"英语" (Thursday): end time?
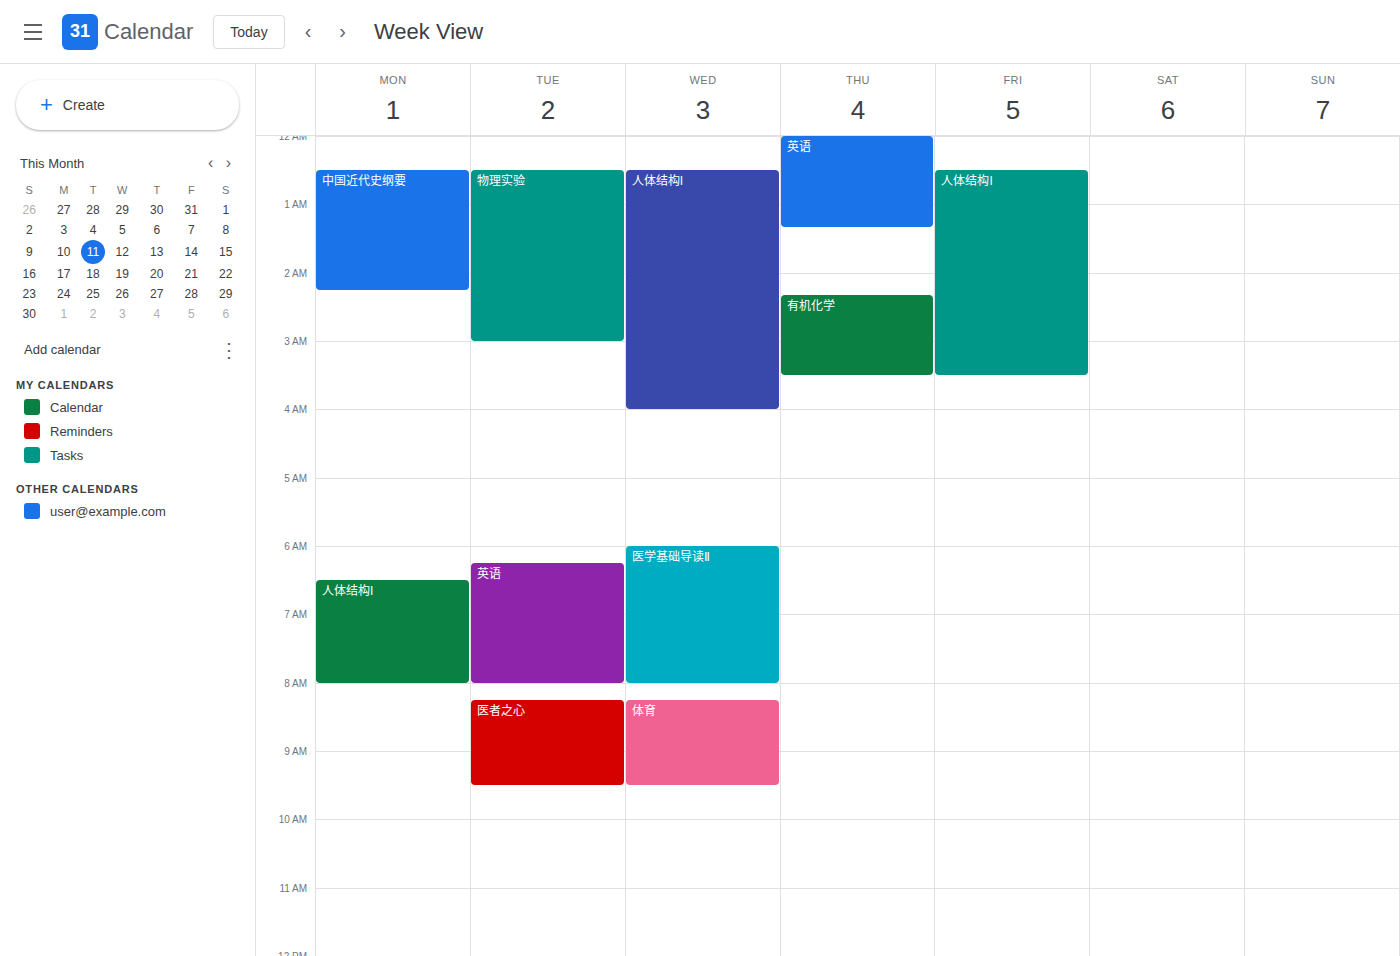
1:20 AM